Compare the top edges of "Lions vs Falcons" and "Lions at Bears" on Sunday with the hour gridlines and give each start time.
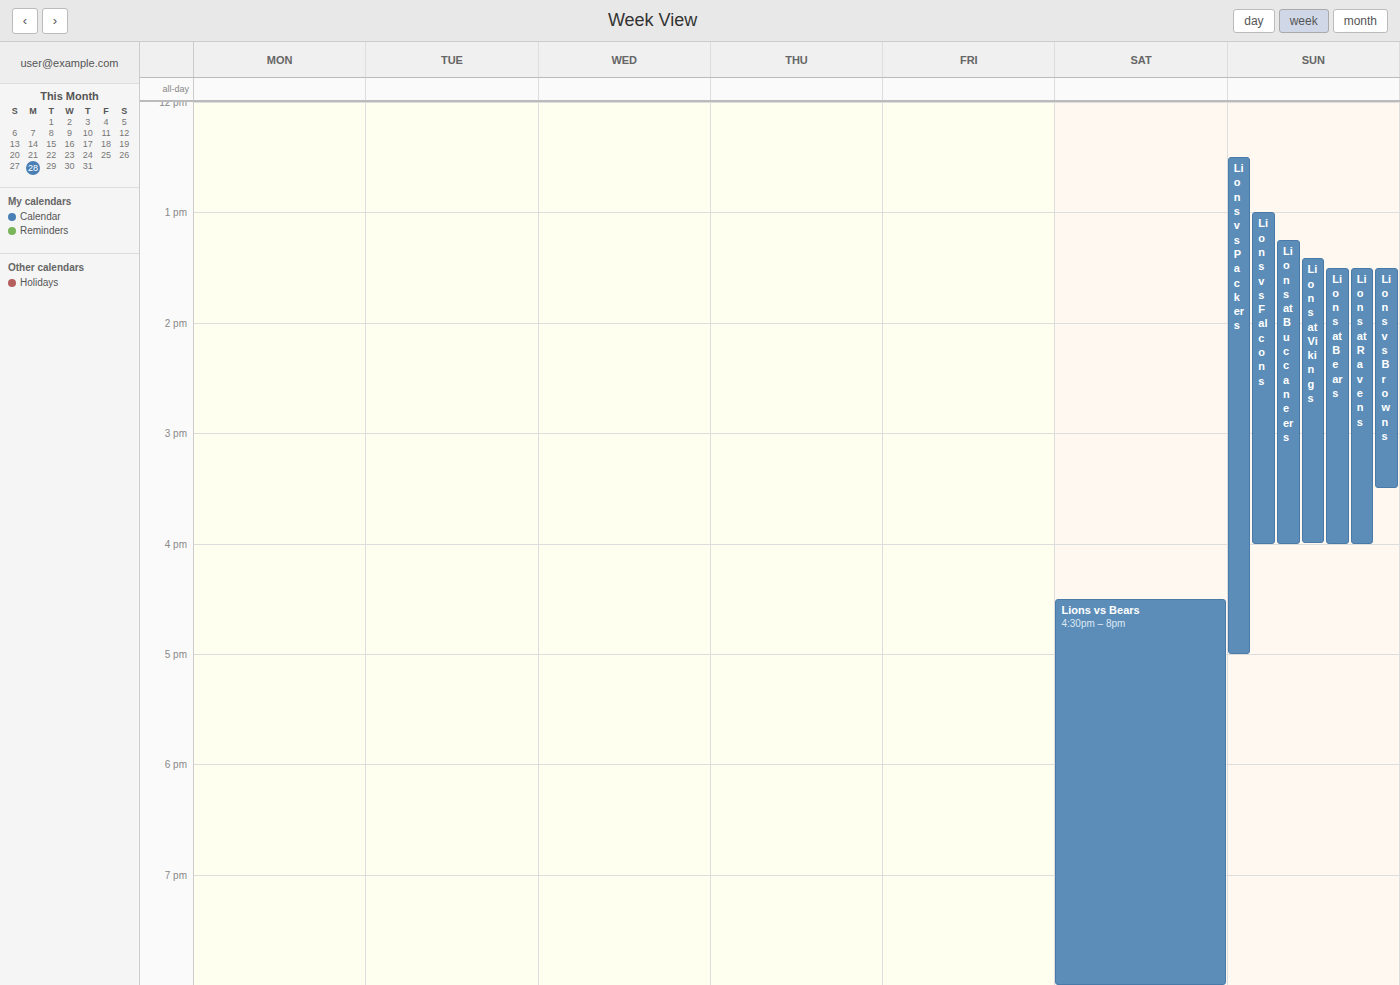
"Lions vs Falcons": 13:00, exactly on the 13:00 line. "Lions at Bears": 13:30, halfway between the 13:00 and 14:00 lines.